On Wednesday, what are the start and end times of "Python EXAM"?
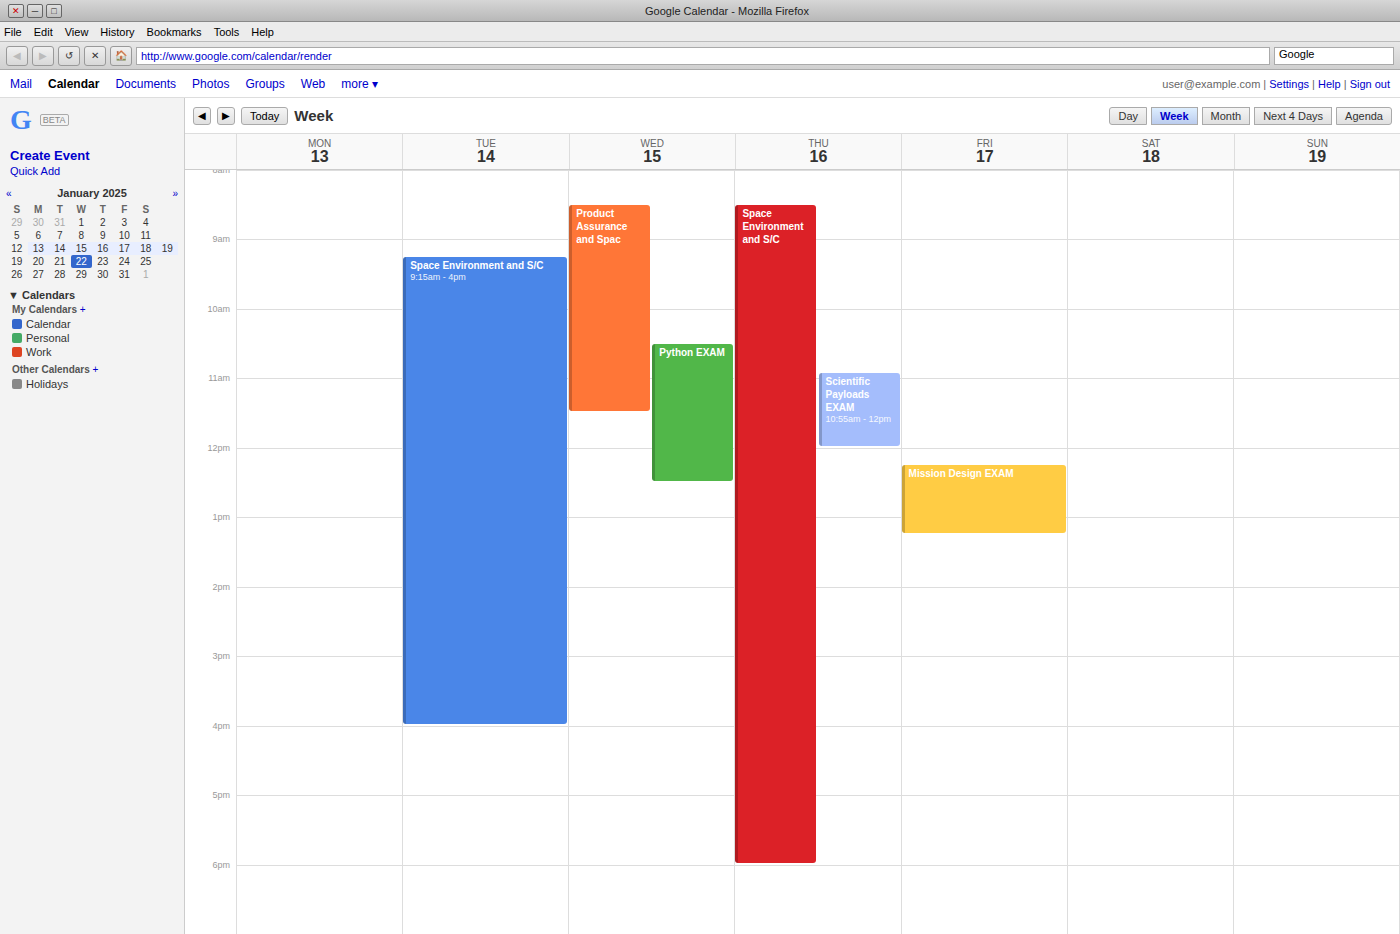
10:30 to 12:30